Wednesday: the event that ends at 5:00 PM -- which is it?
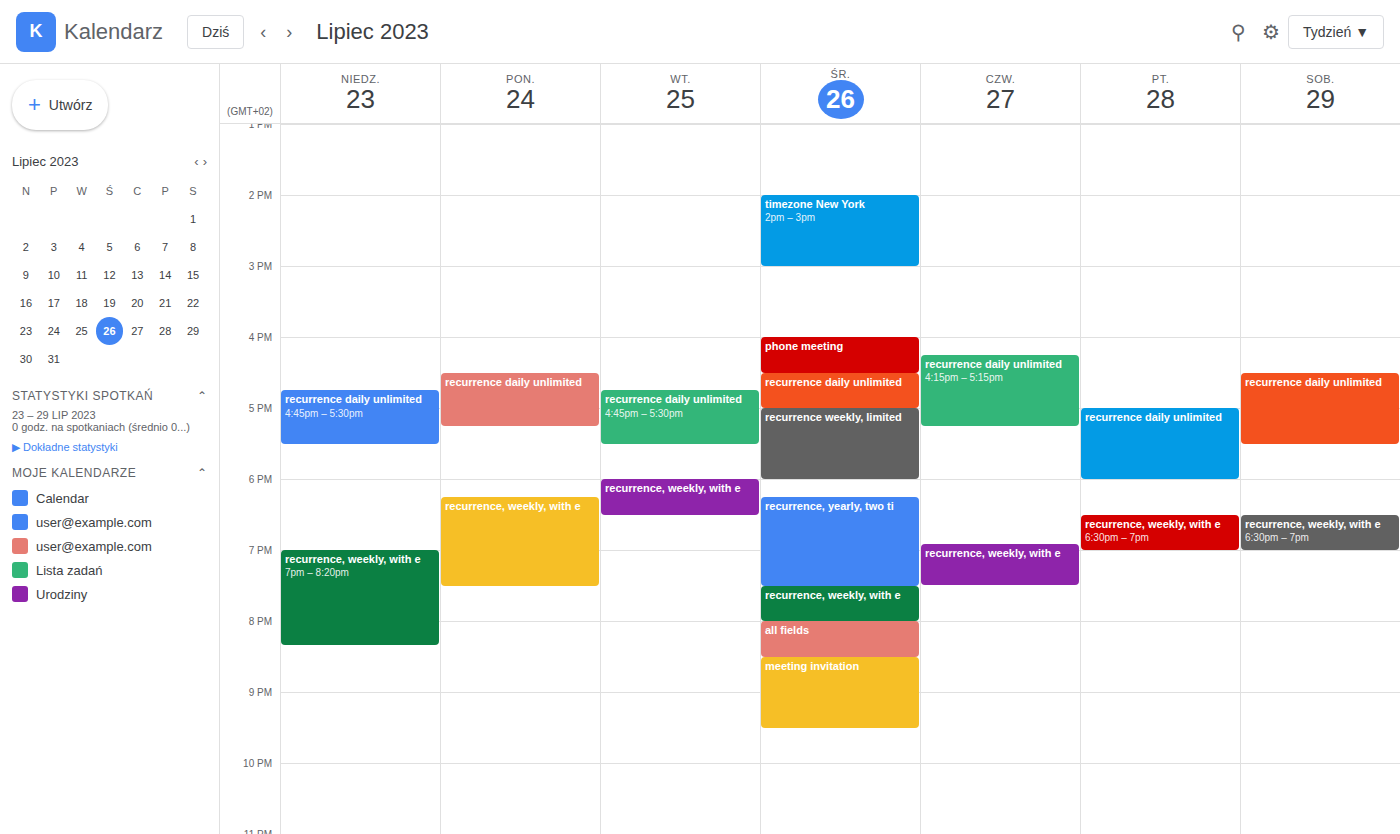
"recurrence daily unlimited"